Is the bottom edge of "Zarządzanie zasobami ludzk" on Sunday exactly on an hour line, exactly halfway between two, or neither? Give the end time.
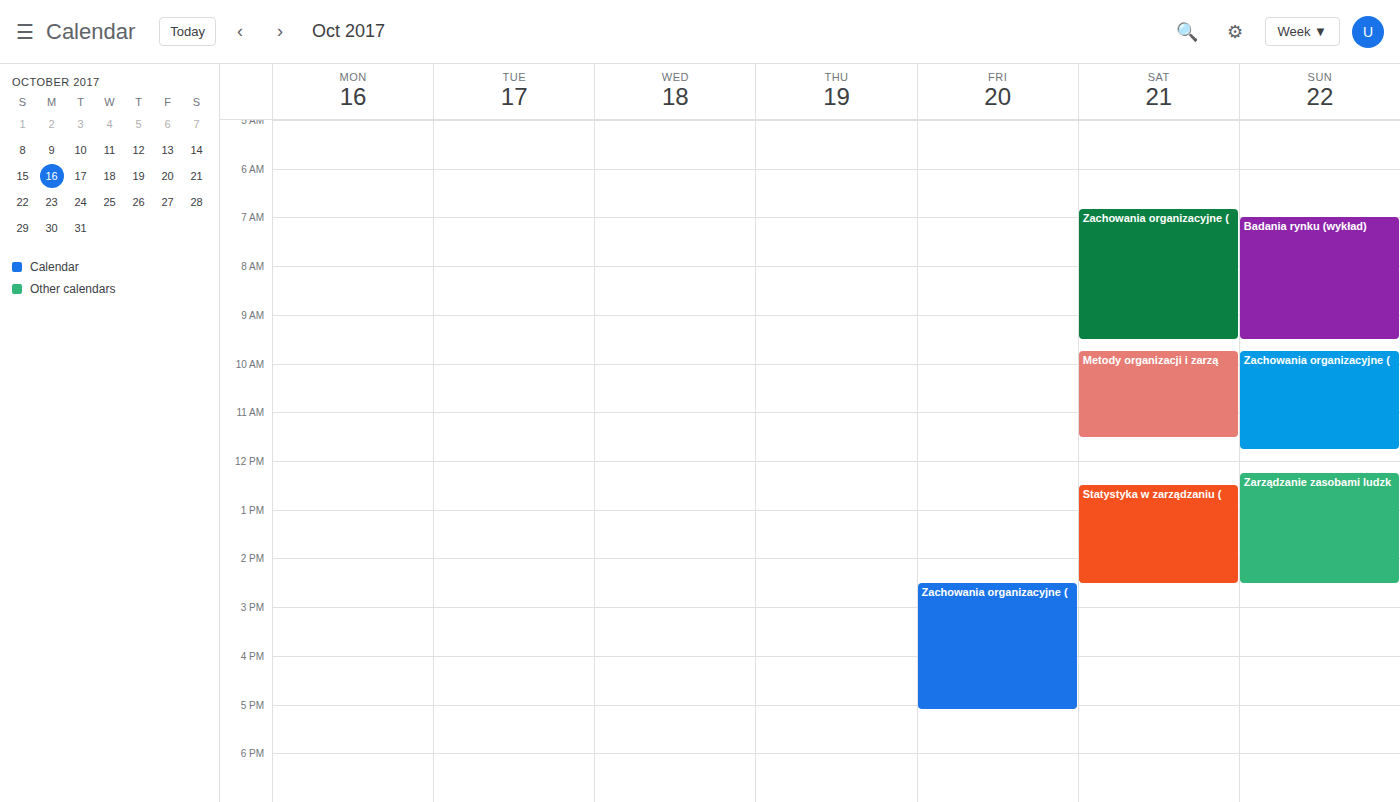
2:30 PM -- halfway between the 2 PM and 3 PM lines.